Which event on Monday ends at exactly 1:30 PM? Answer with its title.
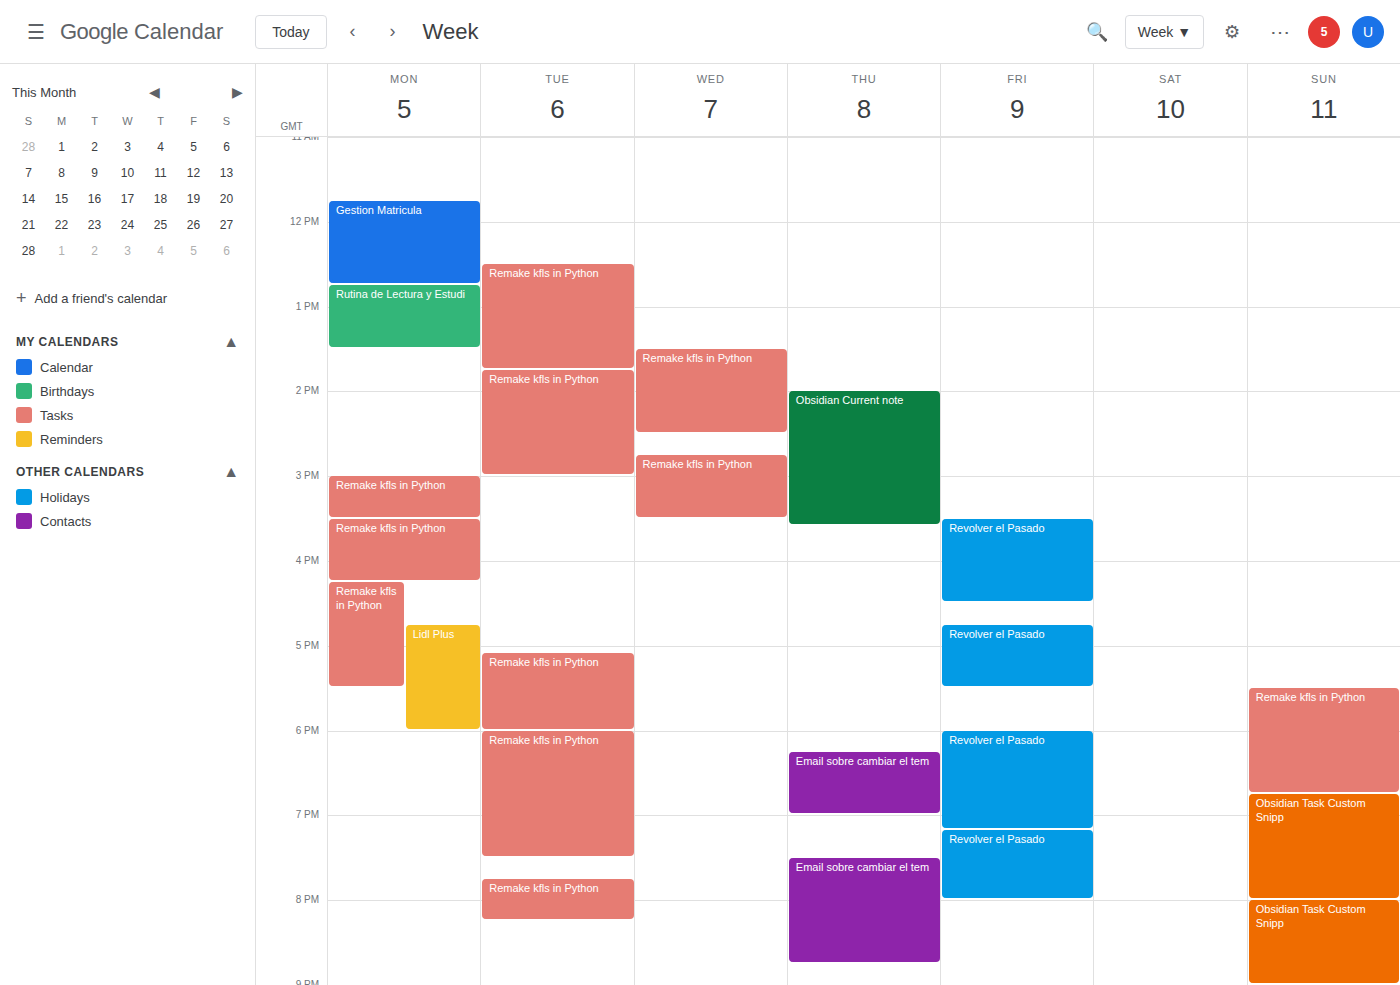
"Rutina de Lectura y Estudi"